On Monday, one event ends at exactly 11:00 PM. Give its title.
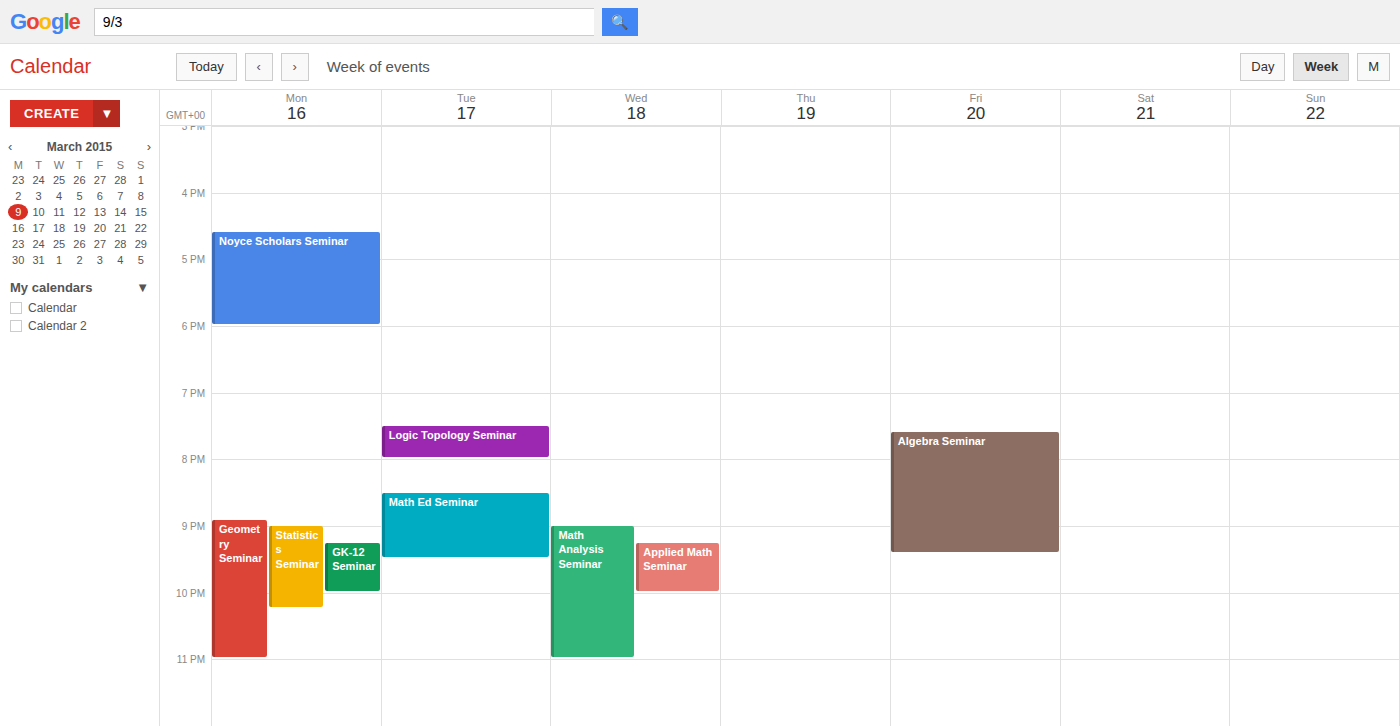
"Geometry Seminar"